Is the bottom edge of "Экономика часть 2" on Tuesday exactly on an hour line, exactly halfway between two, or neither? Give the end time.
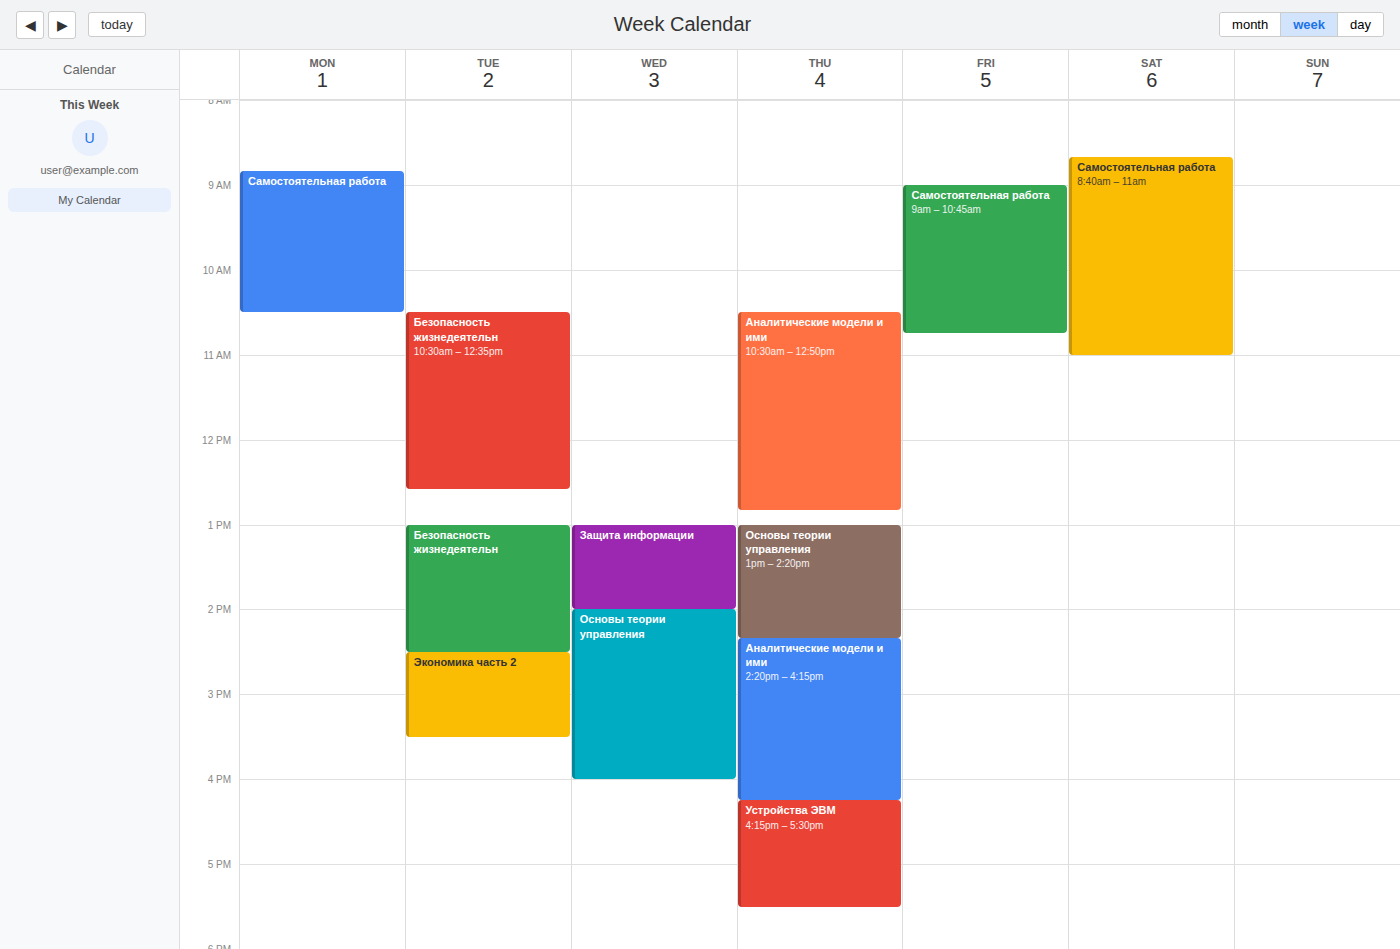
3:30 PM -- halfway between the 3 PM and 4 PM lines.